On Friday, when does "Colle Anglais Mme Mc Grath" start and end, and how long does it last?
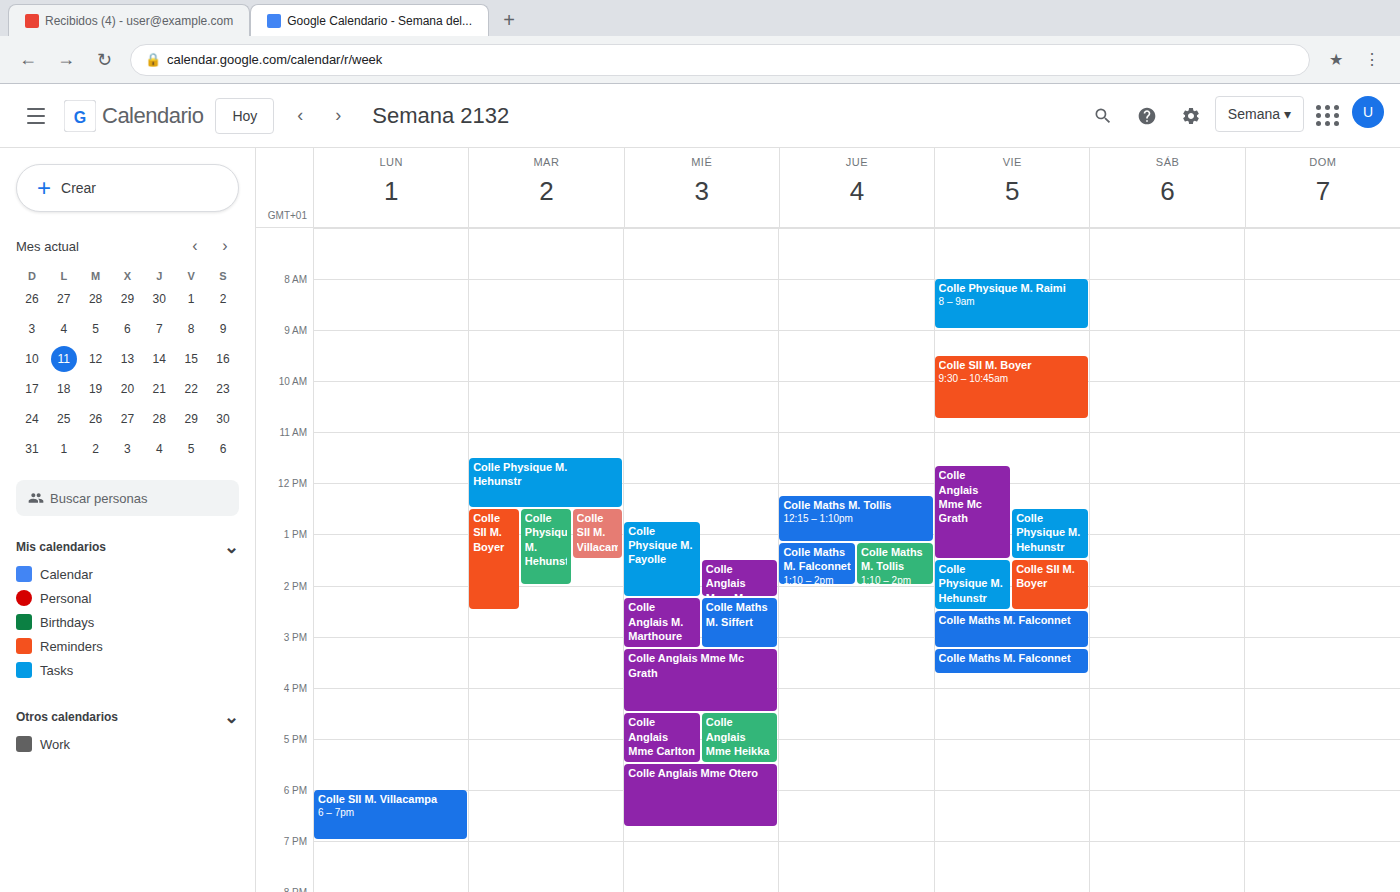
11:40 AM to 1:30 PM, 1 hour 50 minutes